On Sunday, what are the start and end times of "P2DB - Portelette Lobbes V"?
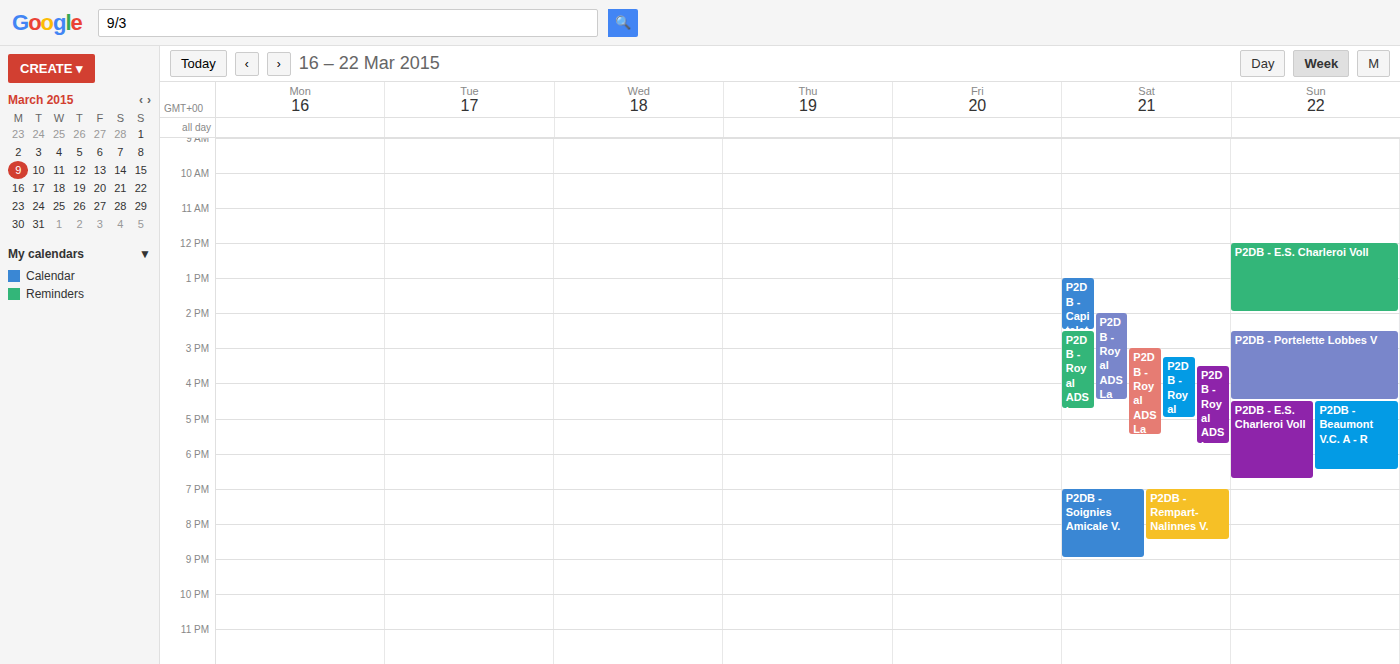
2:30 PM to 4:30 PM